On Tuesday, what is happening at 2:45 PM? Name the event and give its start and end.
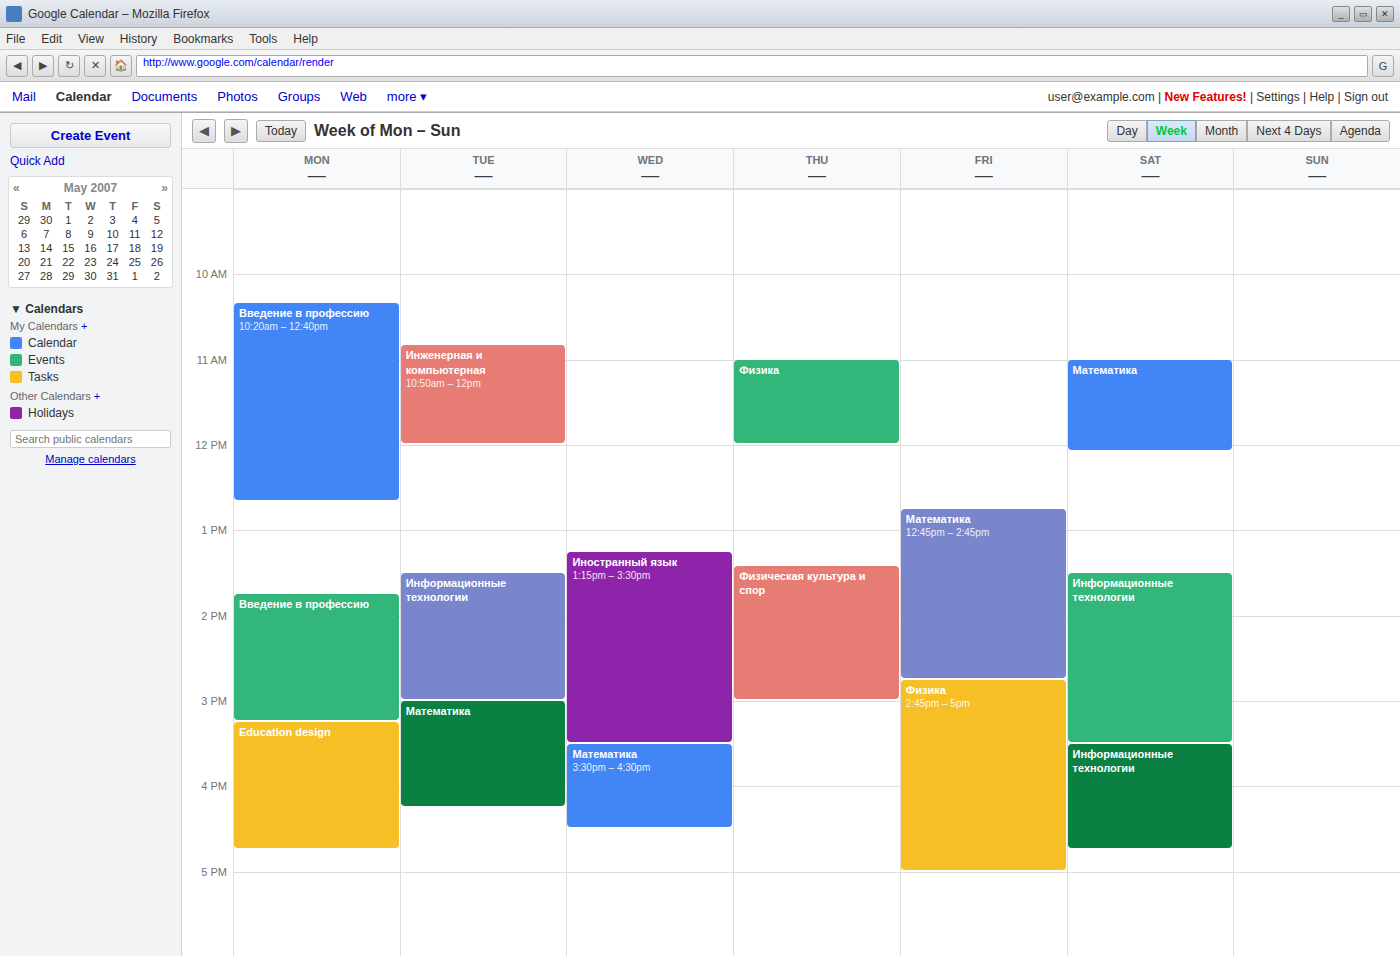
"Информационные технологии", 1:30 PM to 3:00 PM